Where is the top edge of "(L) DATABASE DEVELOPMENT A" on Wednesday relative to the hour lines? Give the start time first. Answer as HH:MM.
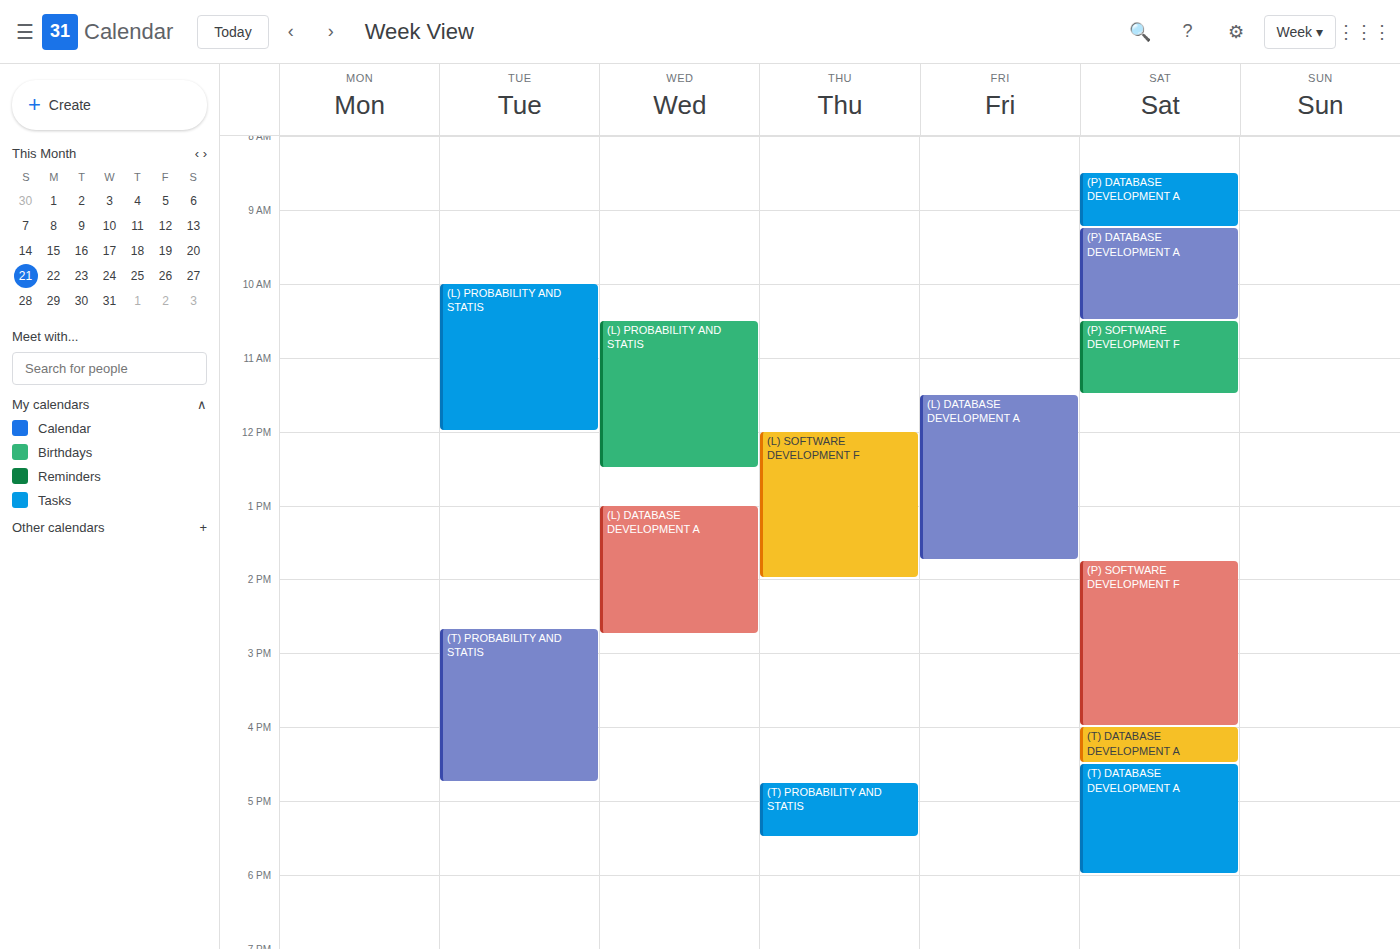
13:00 -- exactly on the 13:00 line.